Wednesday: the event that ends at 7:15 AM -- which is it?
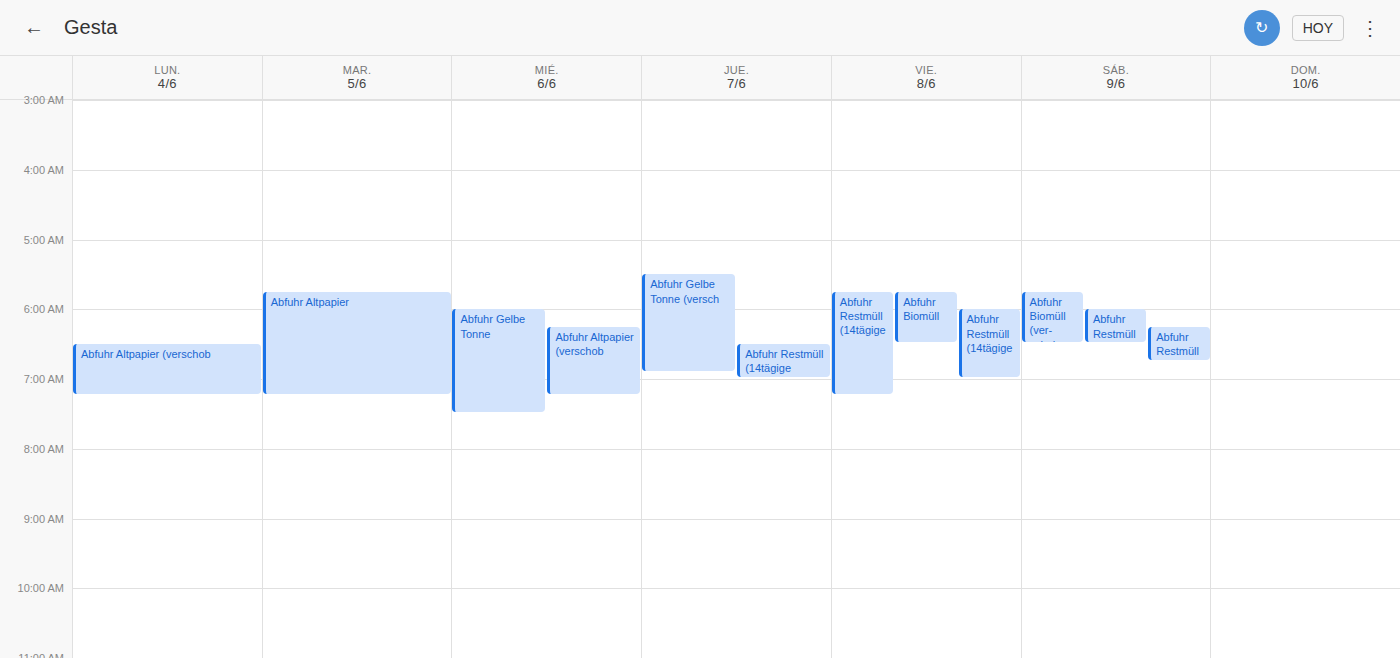
"Abfuhr Altpapier (verschob"